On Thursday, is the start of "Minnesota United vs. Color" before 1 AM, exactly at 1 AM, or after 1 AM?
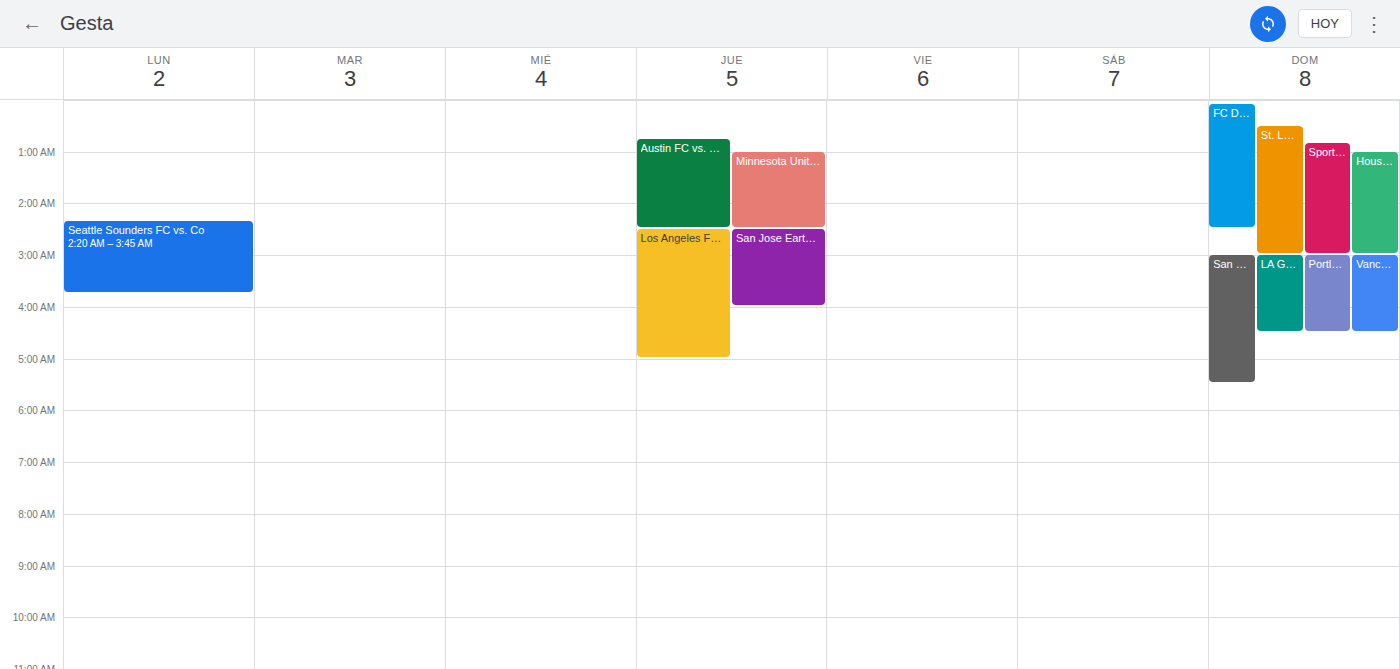
1:00 AM -- exactly at 1 AM, on the 1 AM line.